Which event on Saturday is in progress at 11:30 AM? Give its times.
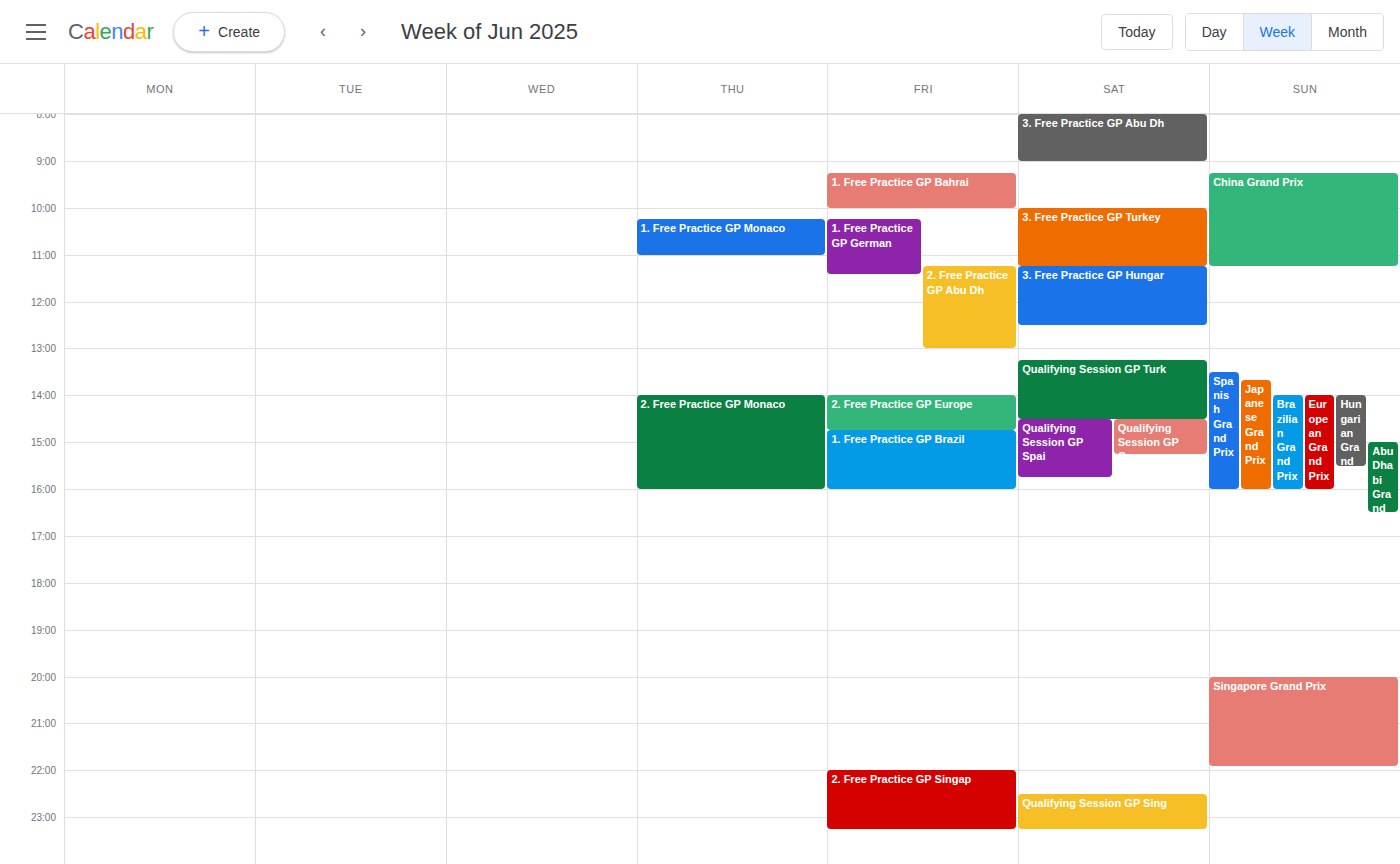
"3. Free Practice GP Hungar", 11:15 AM to 12:30 PM